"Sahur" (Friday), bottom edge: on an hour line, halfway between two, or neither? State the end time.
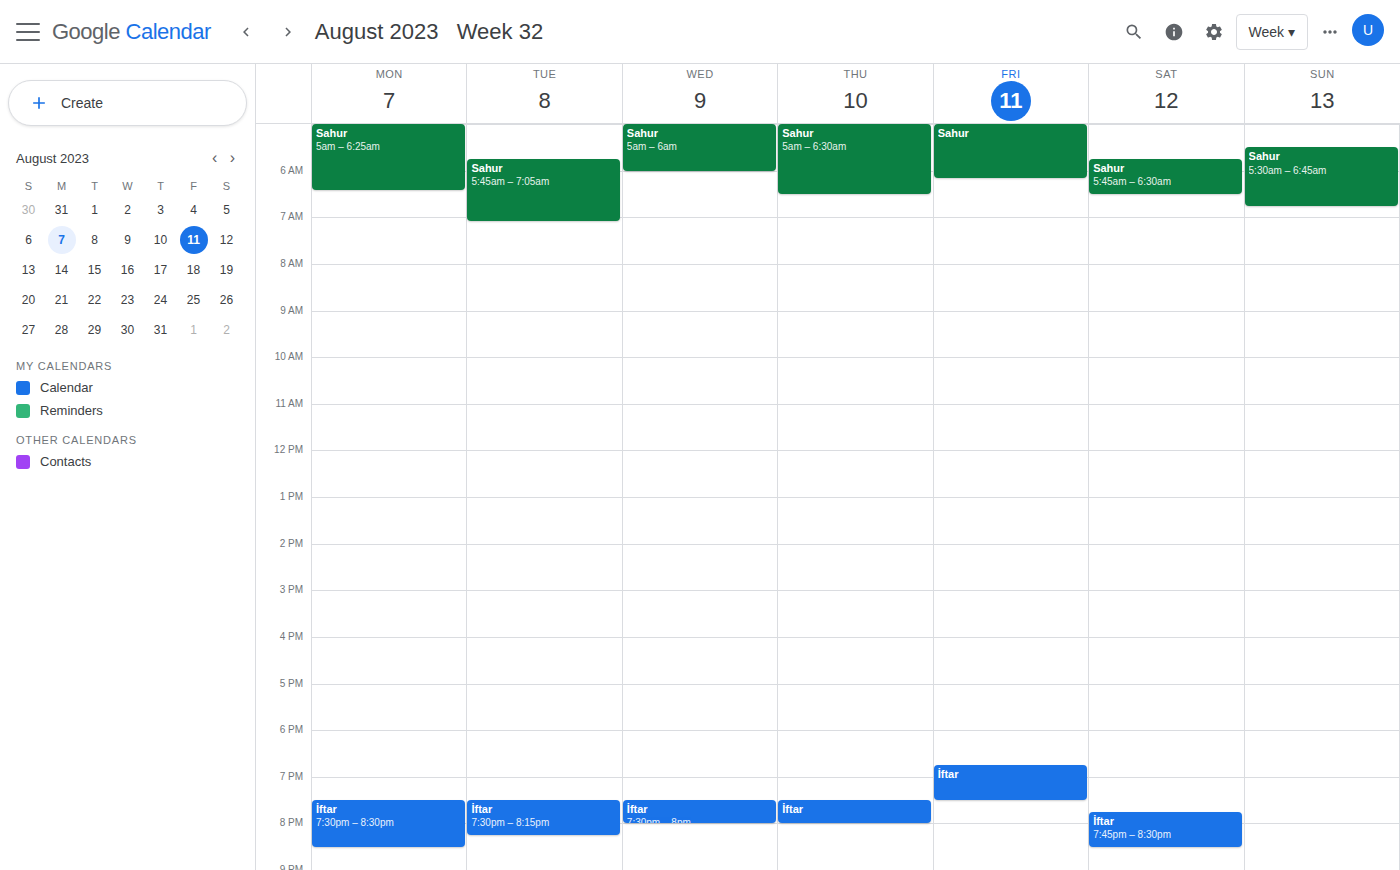
06:10 -- neither: 10 minutes below the 06:00 line and 50 minutes above the 07:00 line.